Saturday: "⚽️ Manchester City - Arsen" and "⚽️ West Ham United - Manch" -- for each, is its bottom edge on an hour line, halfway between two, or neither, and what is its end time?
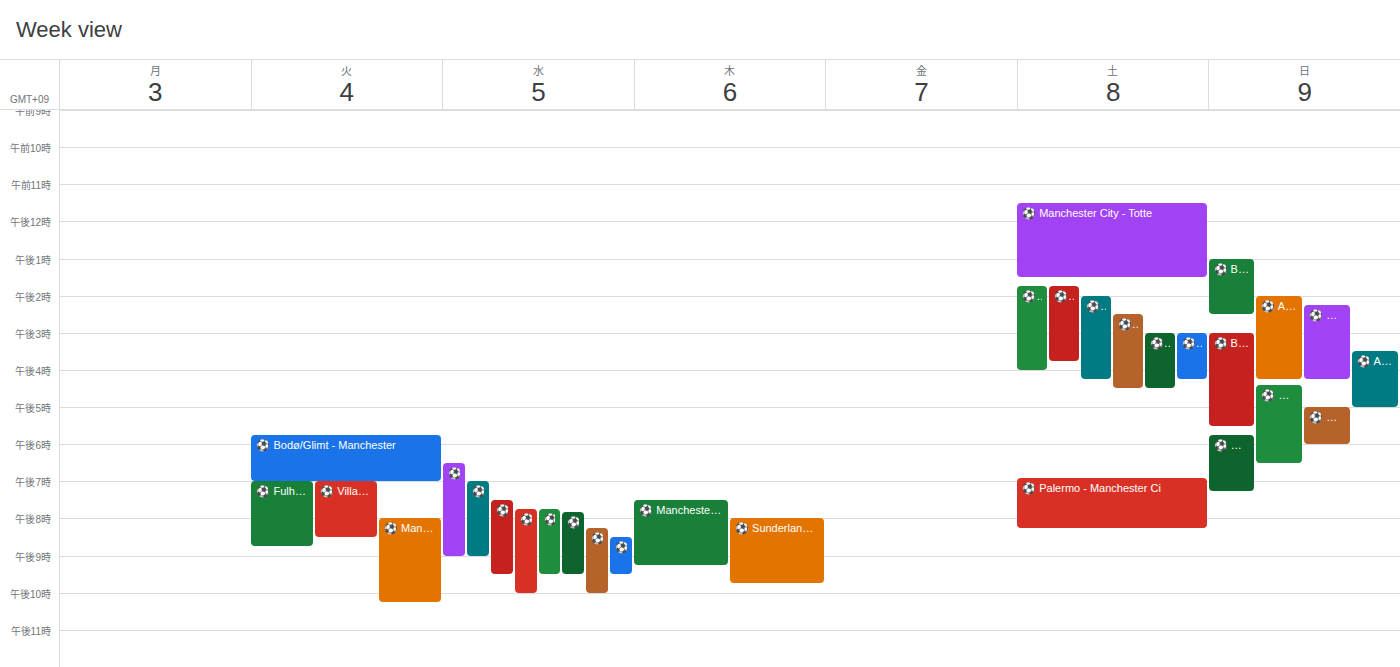
"⚽️ Manchester City - Arsen": 3:45 PM, neither: three quarters of the way from the 3 PM line to the 4 PM line. "⚽️ West Ham United - Manch": 4:15 PM, neither: a quarter of the way from the 4 PM line to the 5 PM line.